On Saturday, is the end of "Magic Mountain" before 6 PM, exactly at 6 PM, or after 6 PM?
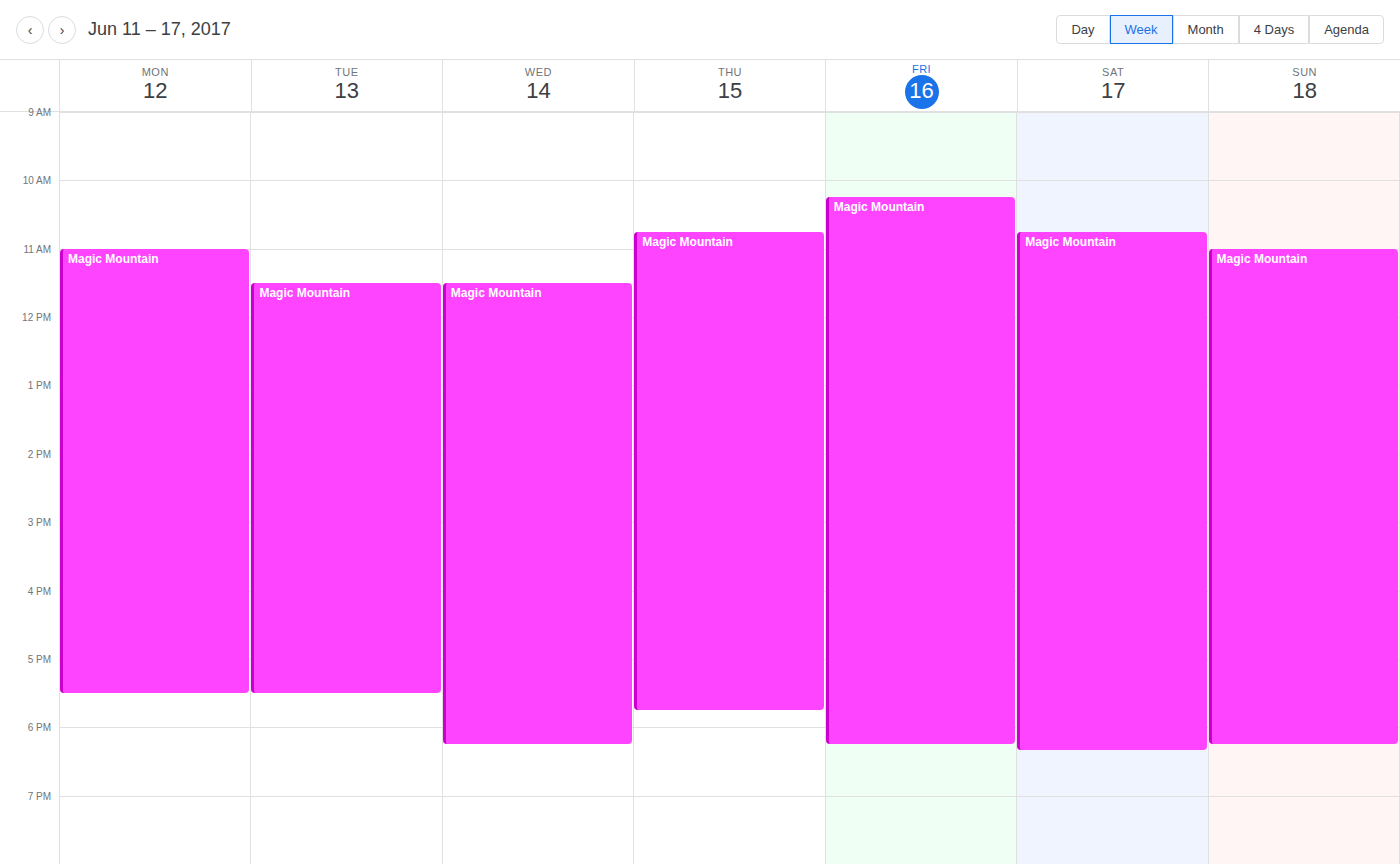
6:20 PM -- after 6 PM, 20 minutes below the 6 PM line.